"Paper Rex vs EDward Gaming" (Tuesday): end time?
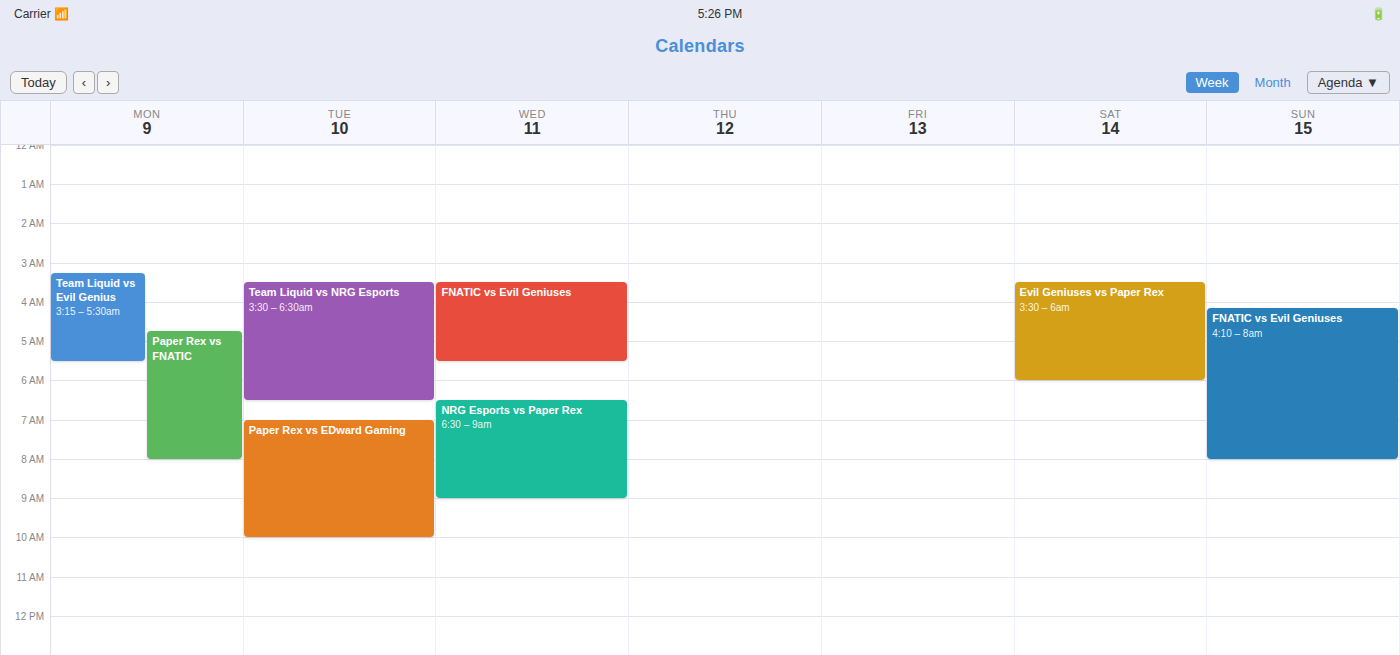
10:00 AM